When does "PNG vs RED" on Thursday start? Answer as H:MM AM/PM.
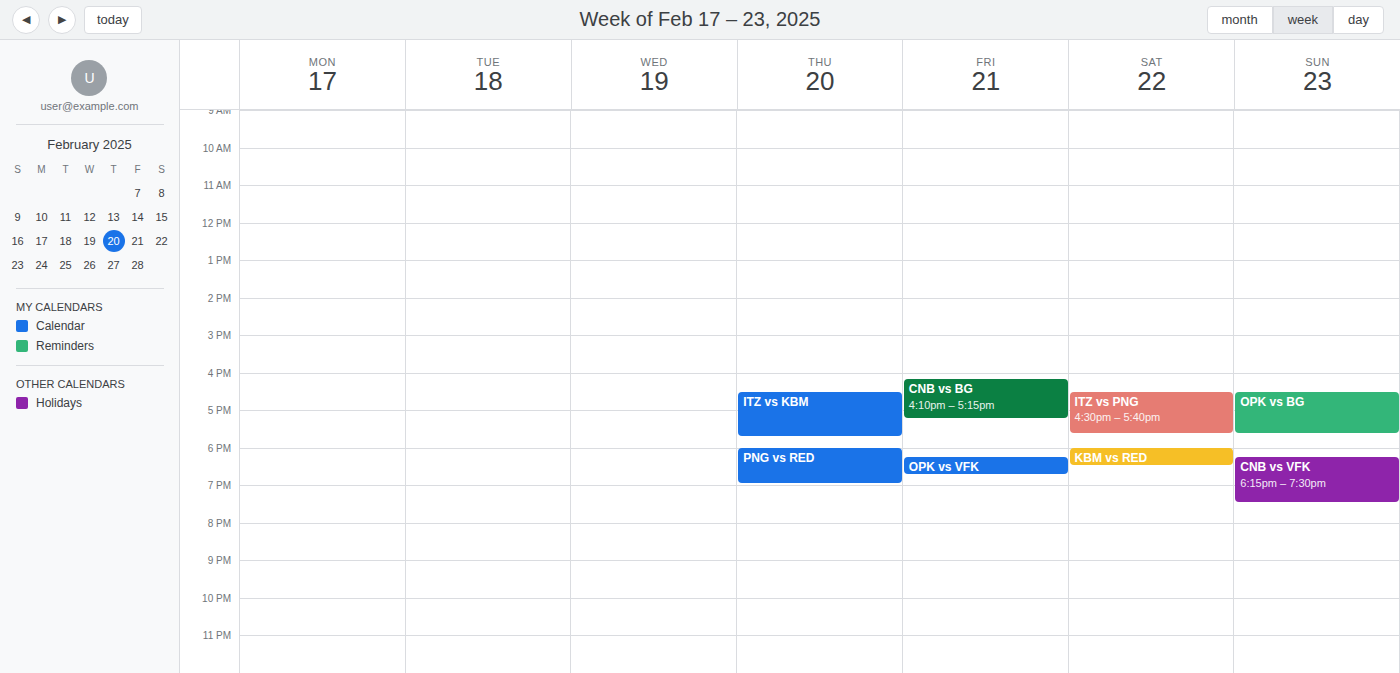
6:00 PM